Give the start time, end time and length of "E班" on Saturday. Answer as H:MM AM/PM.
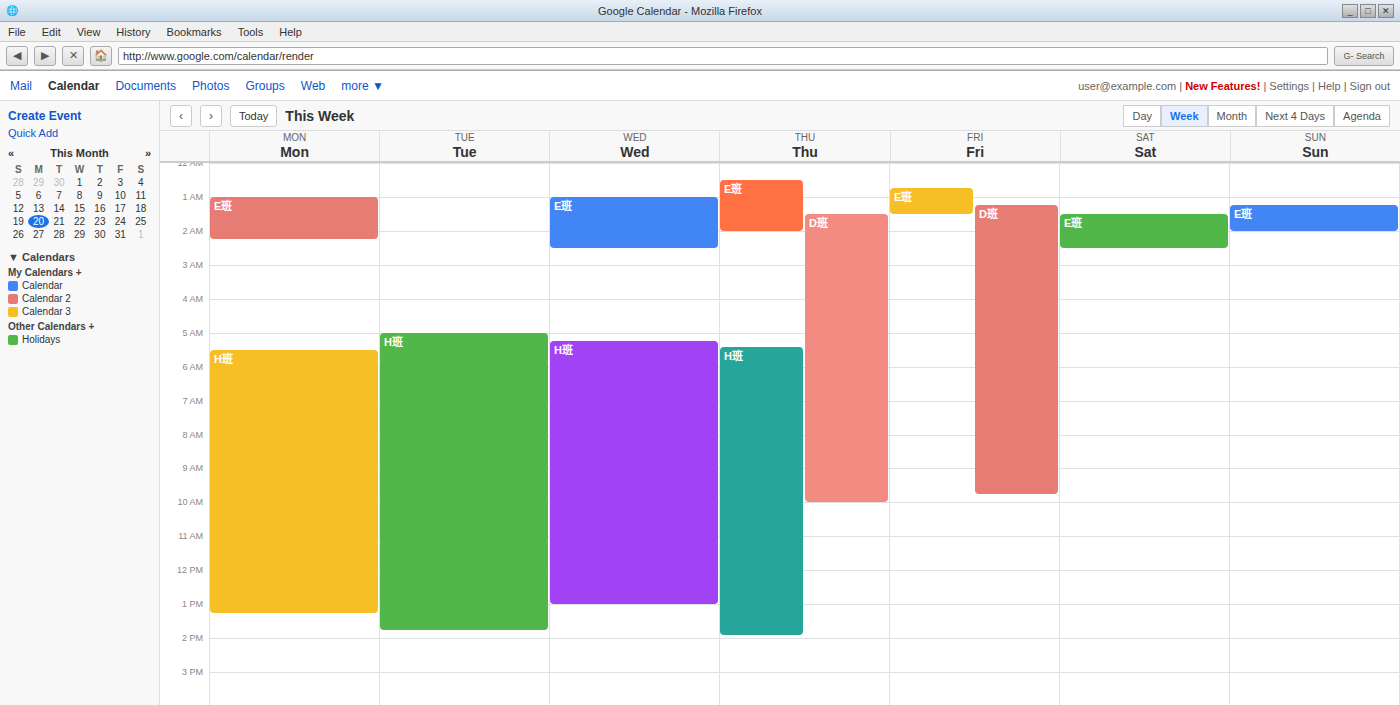
1:30 AM to 2:30 AM, 1 hour